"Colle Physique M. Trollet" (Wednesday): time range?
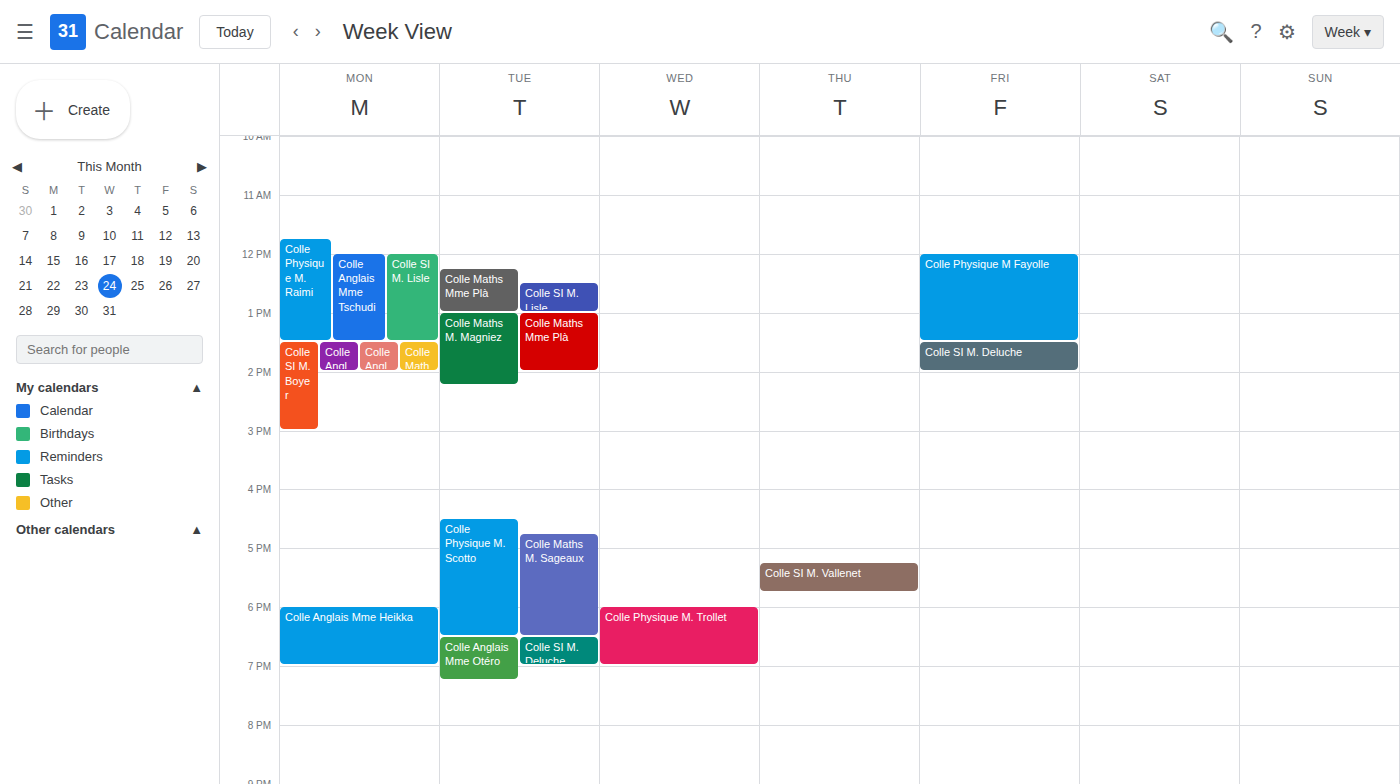
18:00 to 19:00